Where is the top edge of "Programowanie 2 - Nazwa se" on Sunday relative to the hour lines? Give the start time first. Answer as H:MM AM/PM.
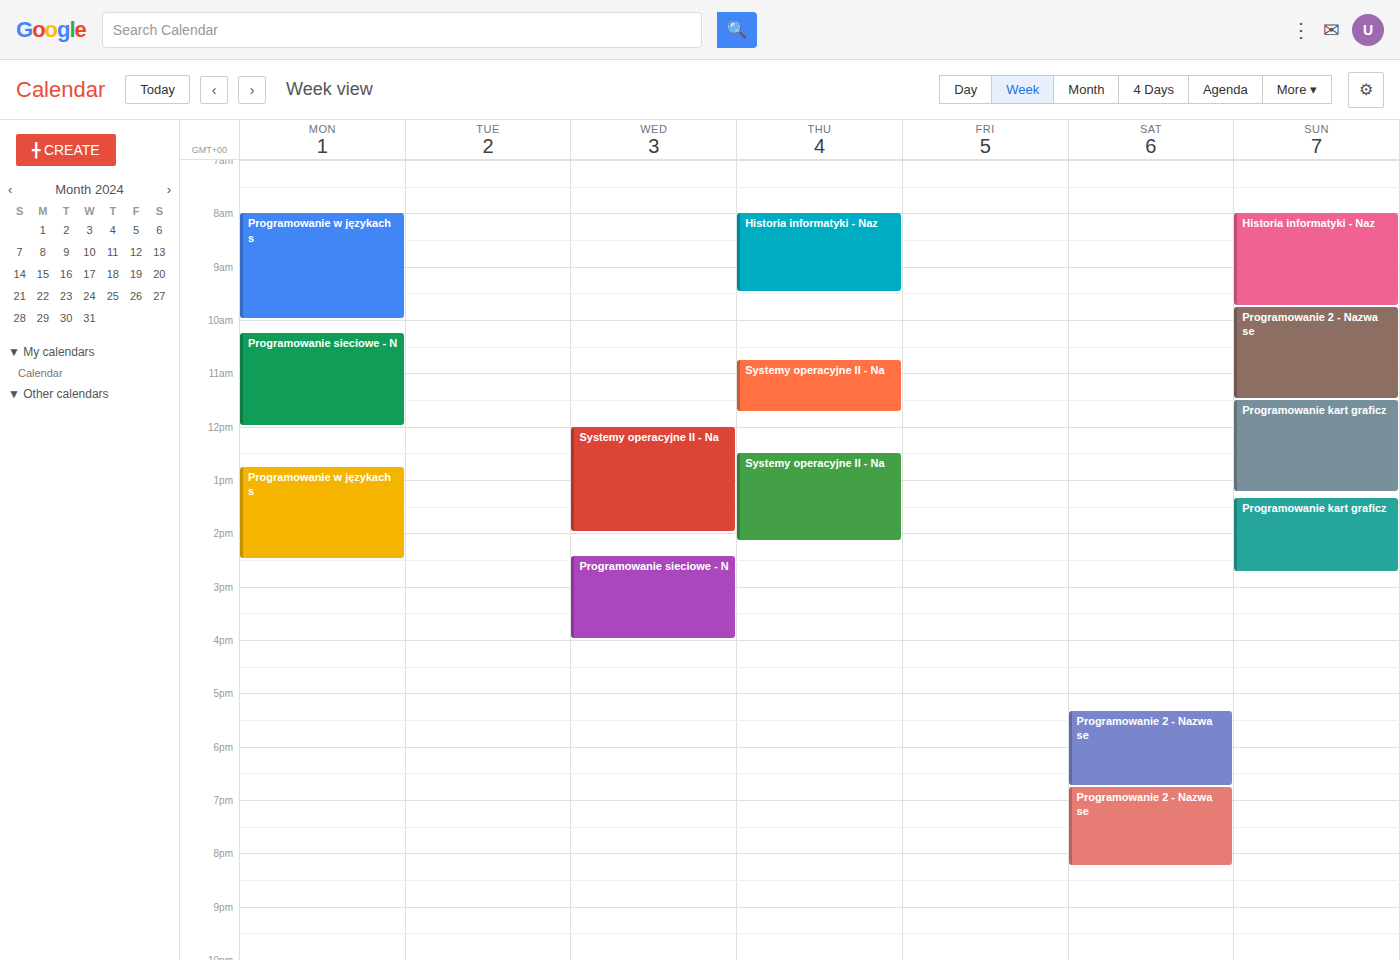
9:45 AM -- neither: three quarters of the way from the 9 AM line to the 10 AM line.